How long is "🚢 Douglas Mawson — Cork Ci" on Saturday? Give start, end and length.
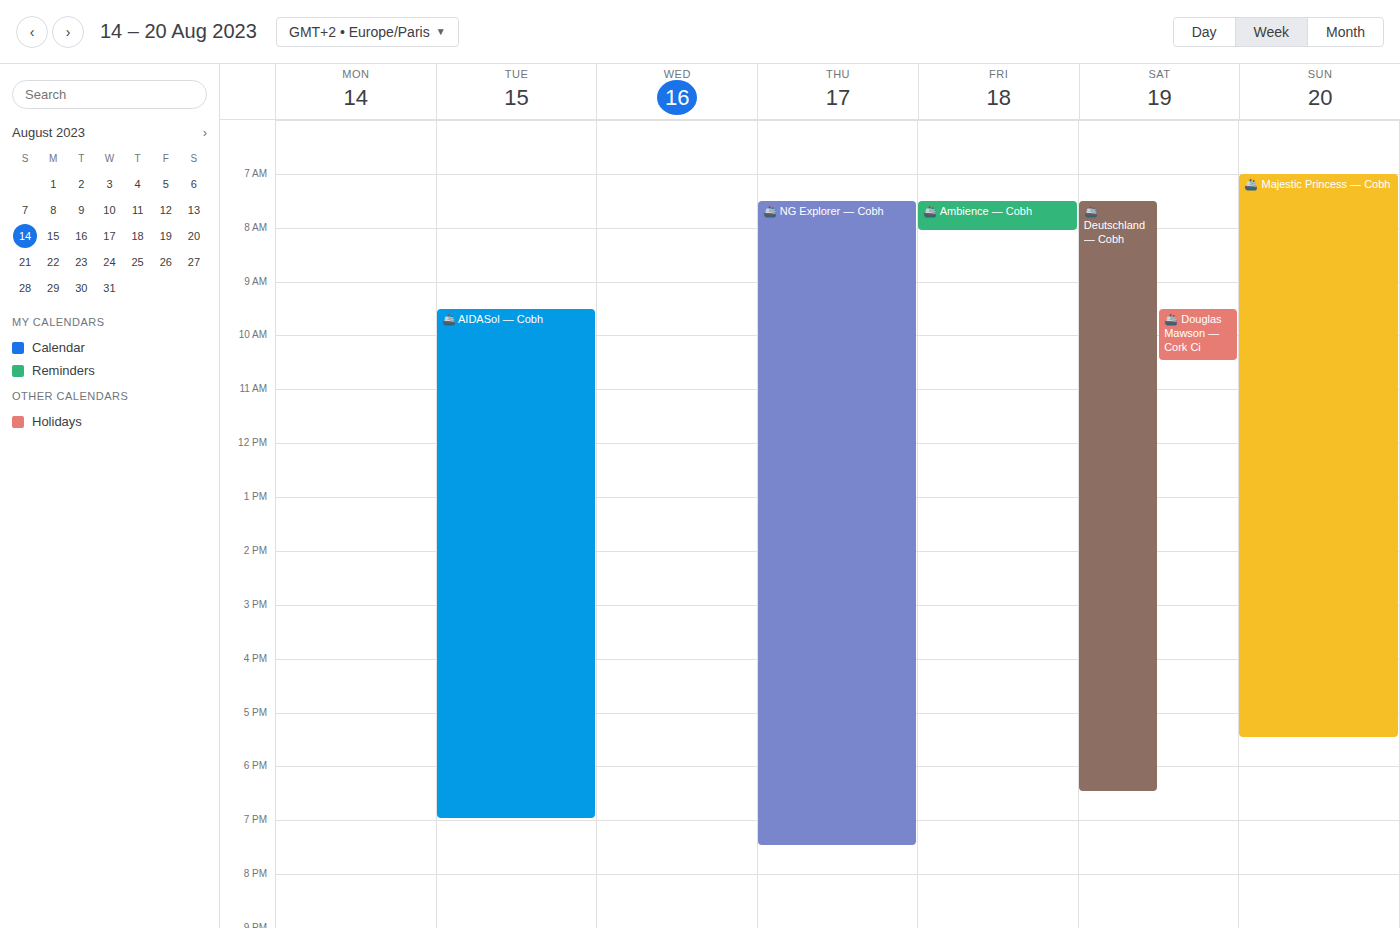
9:30 AM to 10:30 AM, 1 hour